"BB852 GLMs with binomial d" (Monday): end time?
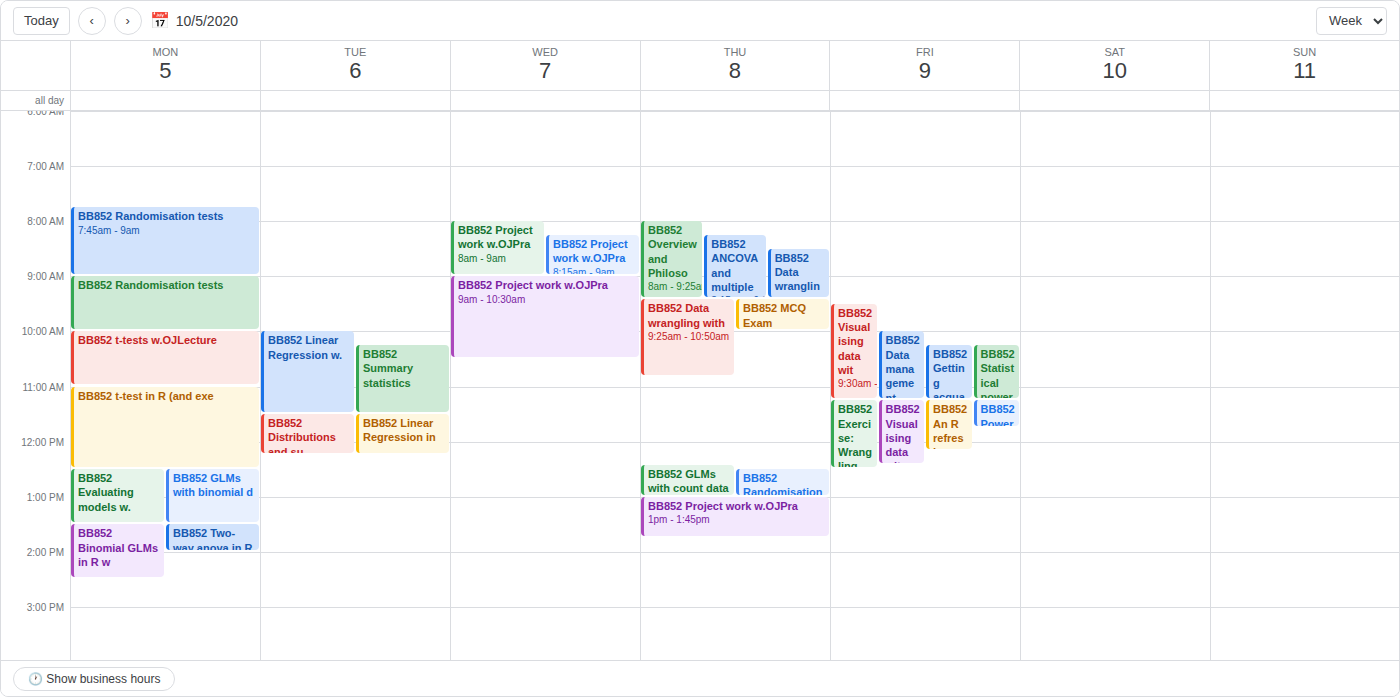
1:30 PM